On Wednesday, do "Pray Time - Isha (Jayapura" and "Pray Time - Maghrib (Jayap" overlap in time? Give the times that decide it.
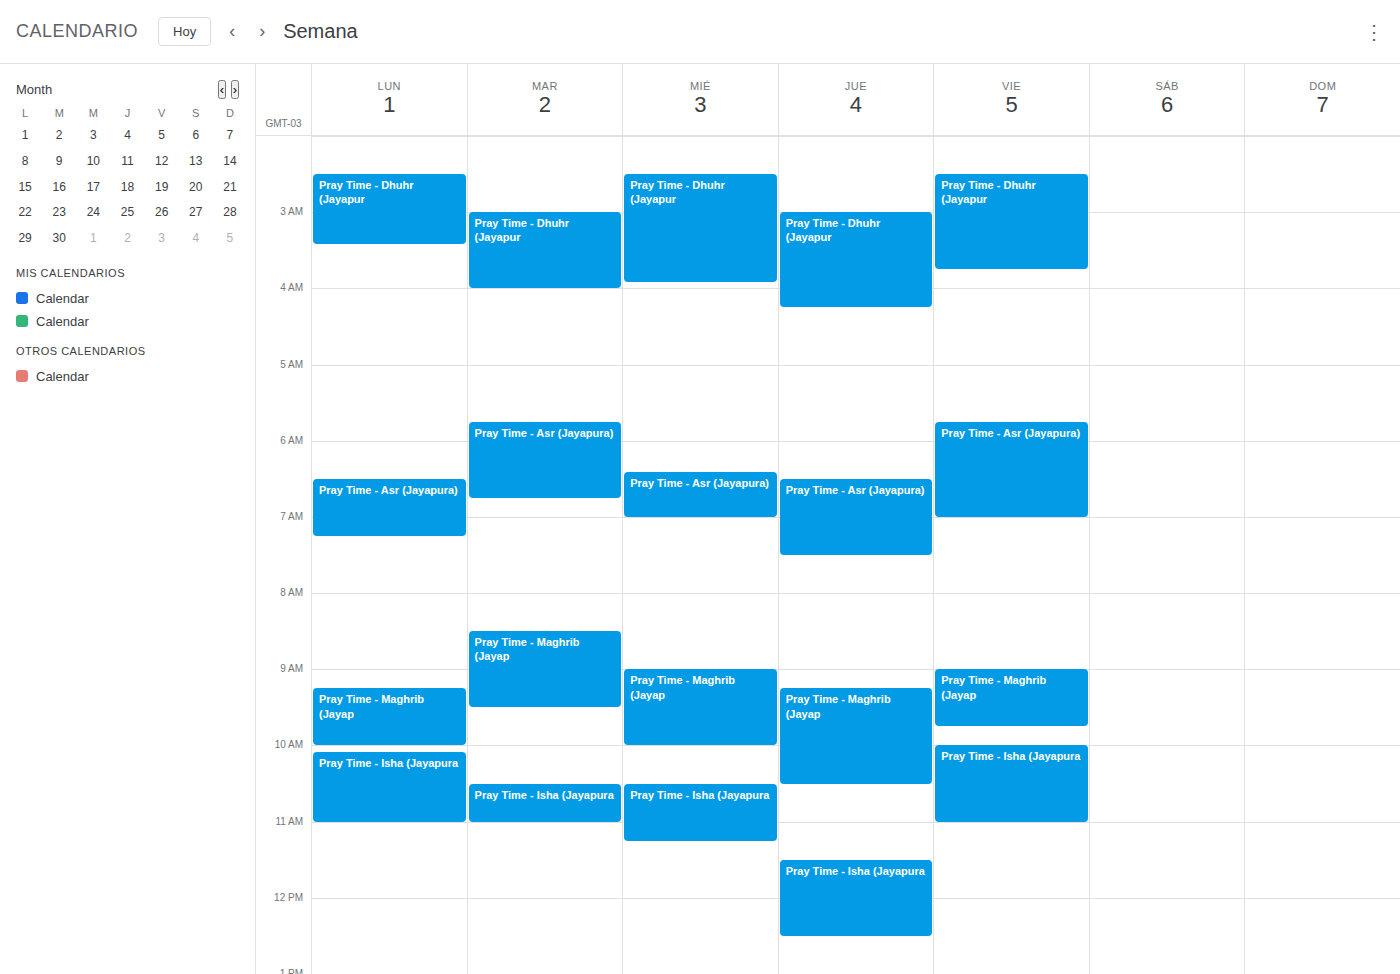
"Pray Time - Maghrib (Jayap" ends at 10:00 AM and "Pray Time - Isha (Jayapura" starts at 10:30 AM -- no overlap.